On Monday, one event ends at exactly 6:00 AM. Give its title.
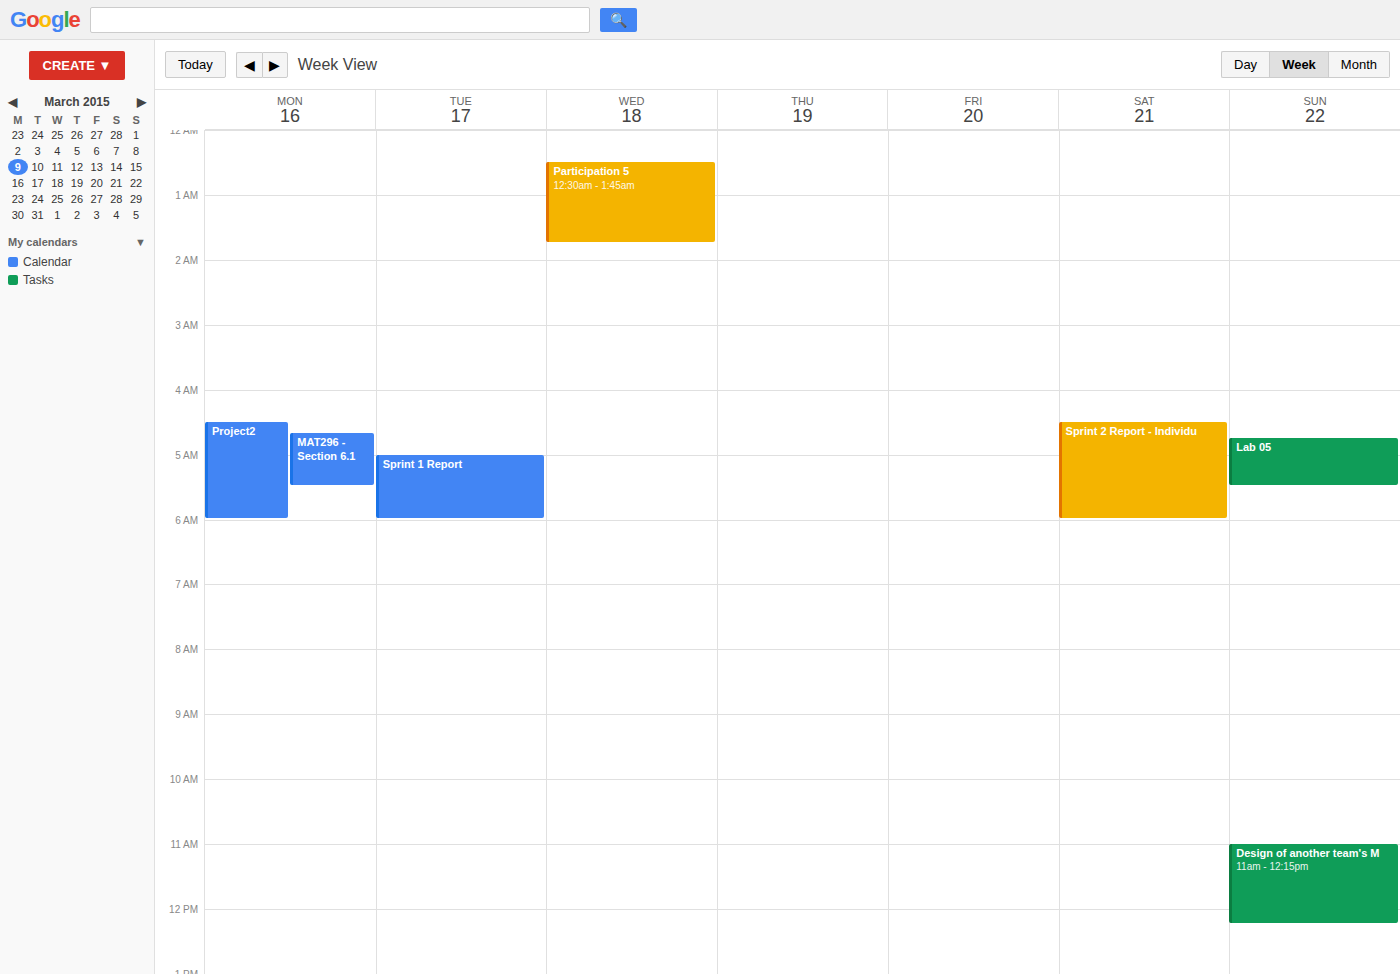
"Project2"